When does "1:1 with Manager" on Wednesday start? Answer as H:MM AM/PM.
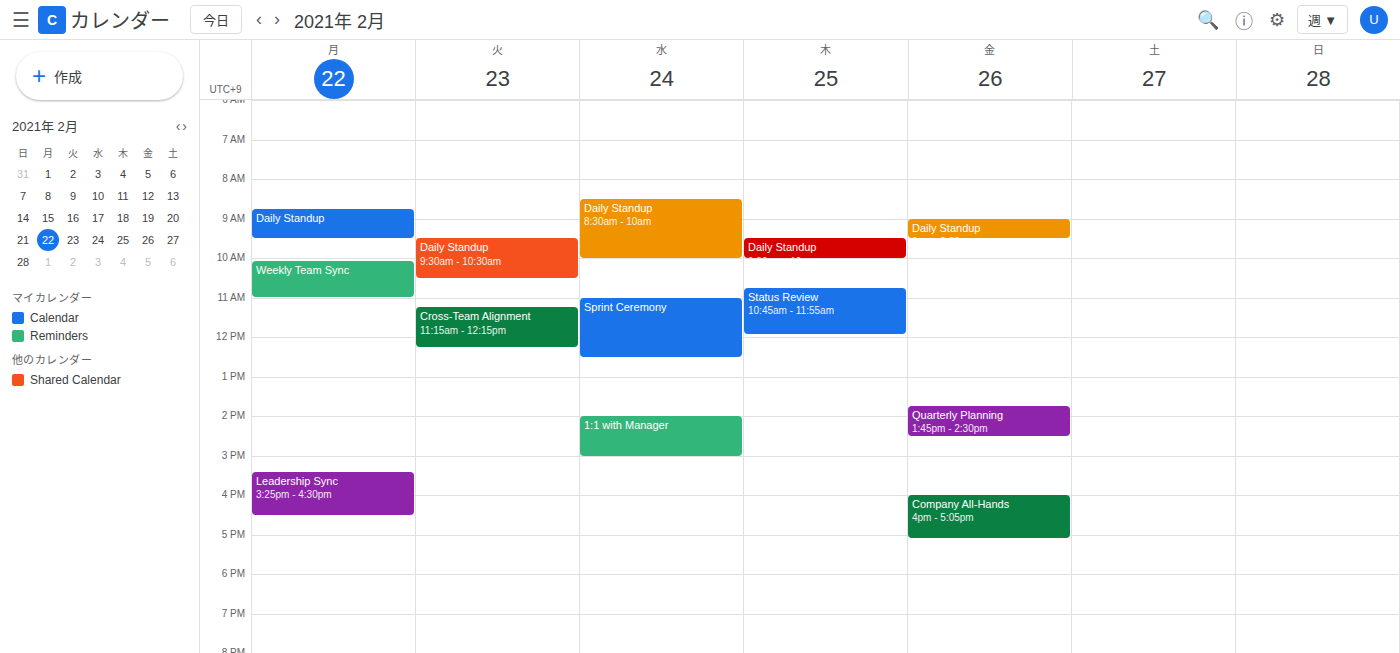
2:00 PM